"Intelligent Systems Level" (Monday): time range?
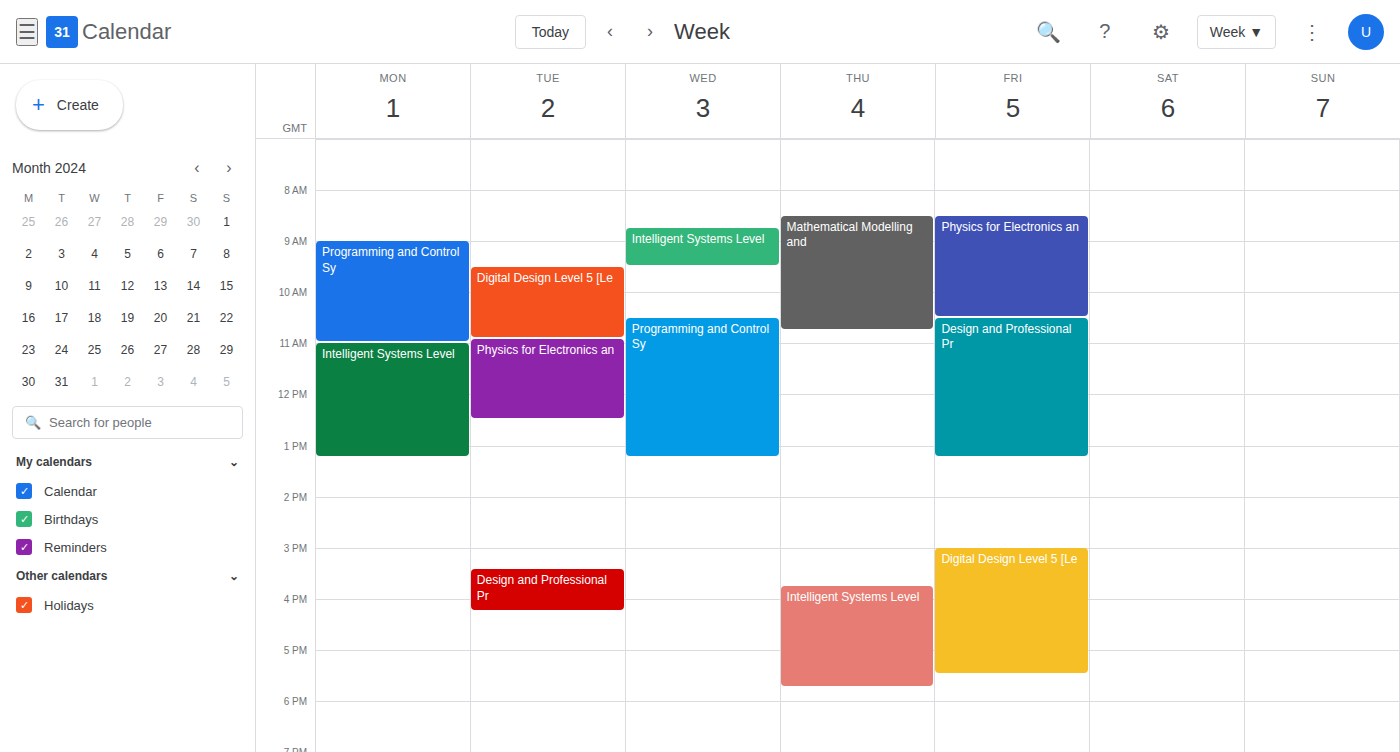
11:00 to 13:15